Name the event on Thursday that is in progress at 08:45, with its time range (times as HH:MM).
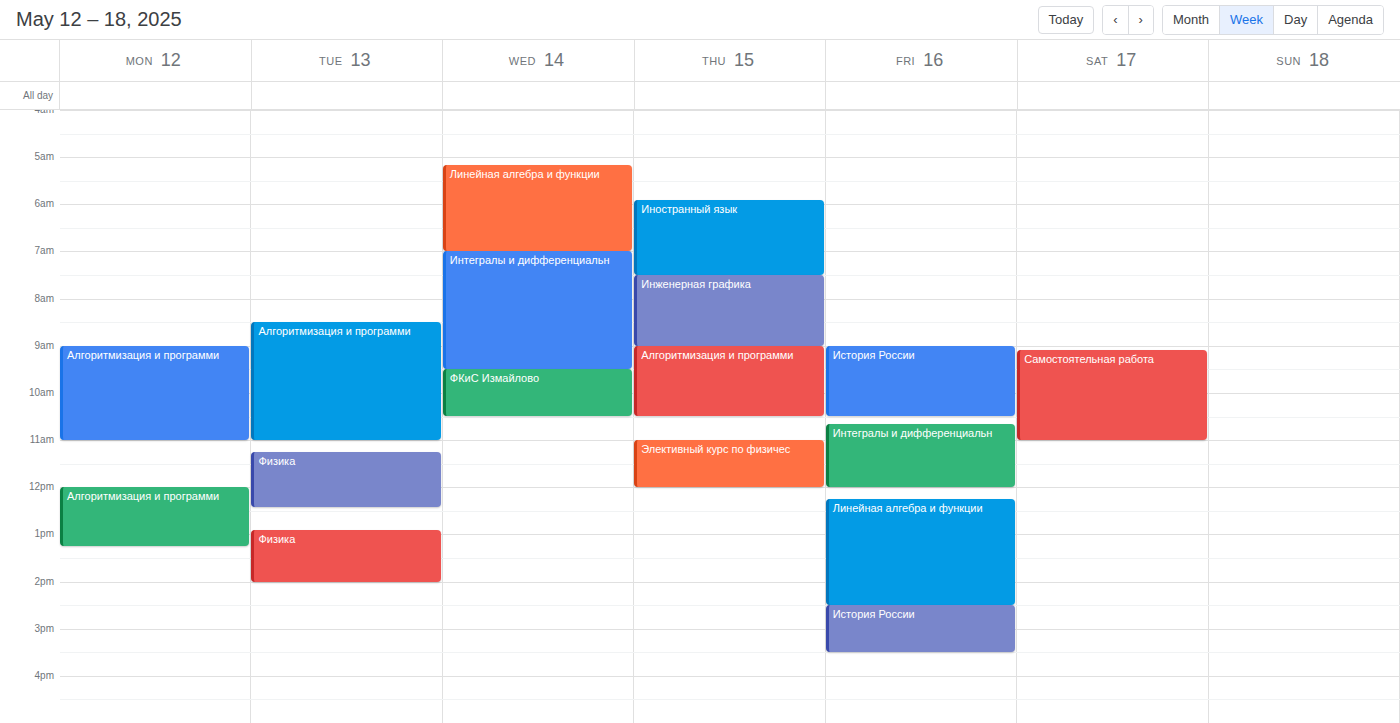
"Инженерная графика", 07:30 to 09:00